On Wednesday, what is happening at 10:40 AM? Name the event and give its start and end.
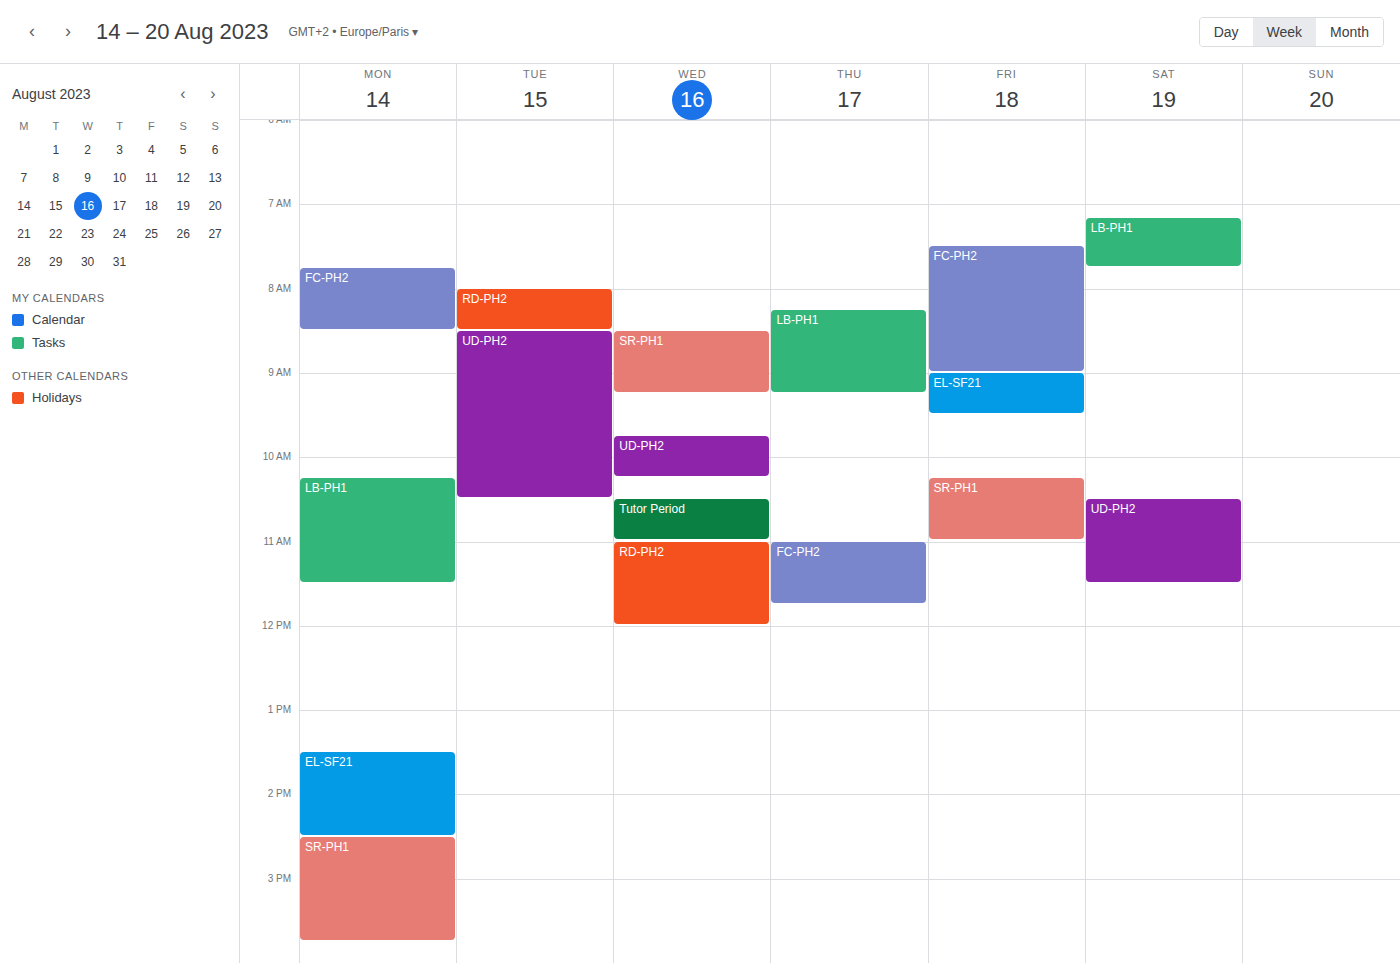
"Tutor Period", 10:30 AM to 11:00 AM